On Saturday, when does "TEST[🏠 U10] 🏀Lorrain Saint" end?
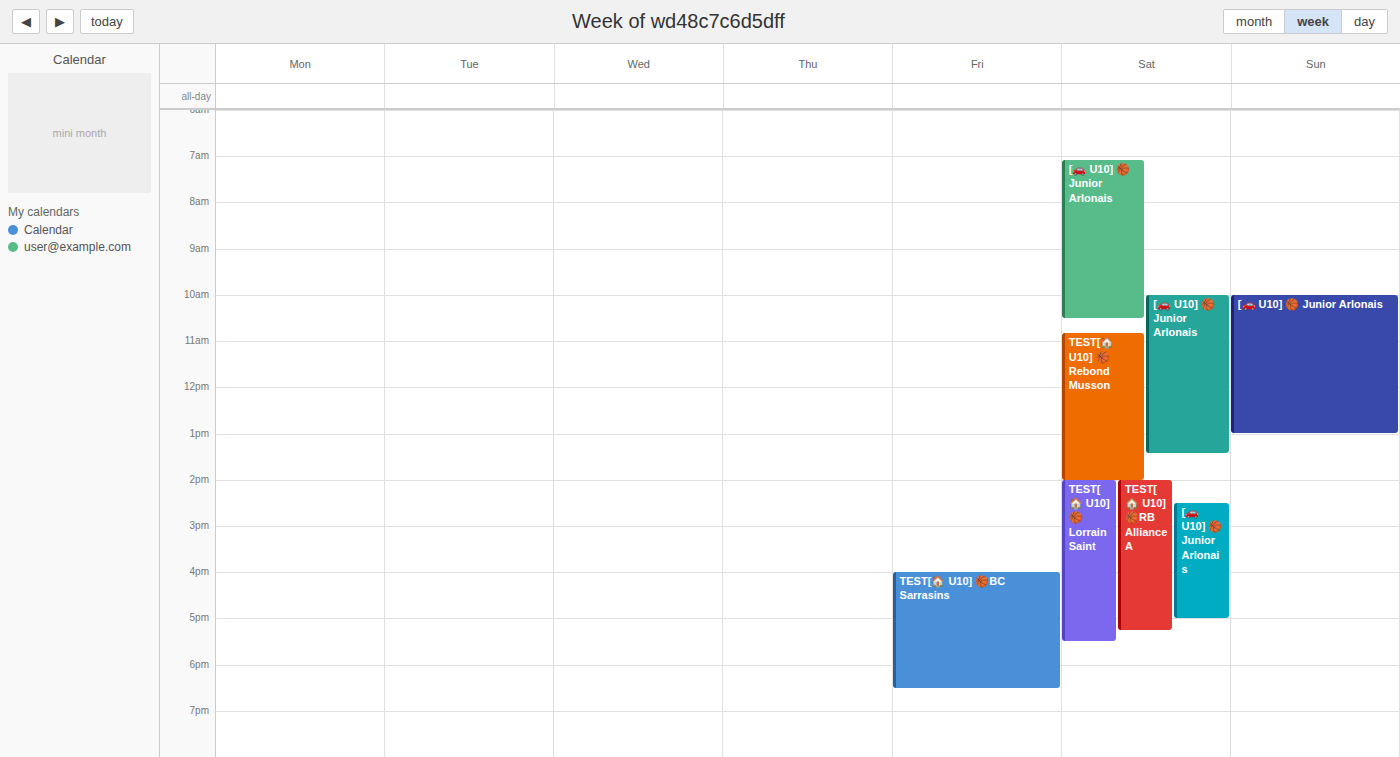
5:30 PM